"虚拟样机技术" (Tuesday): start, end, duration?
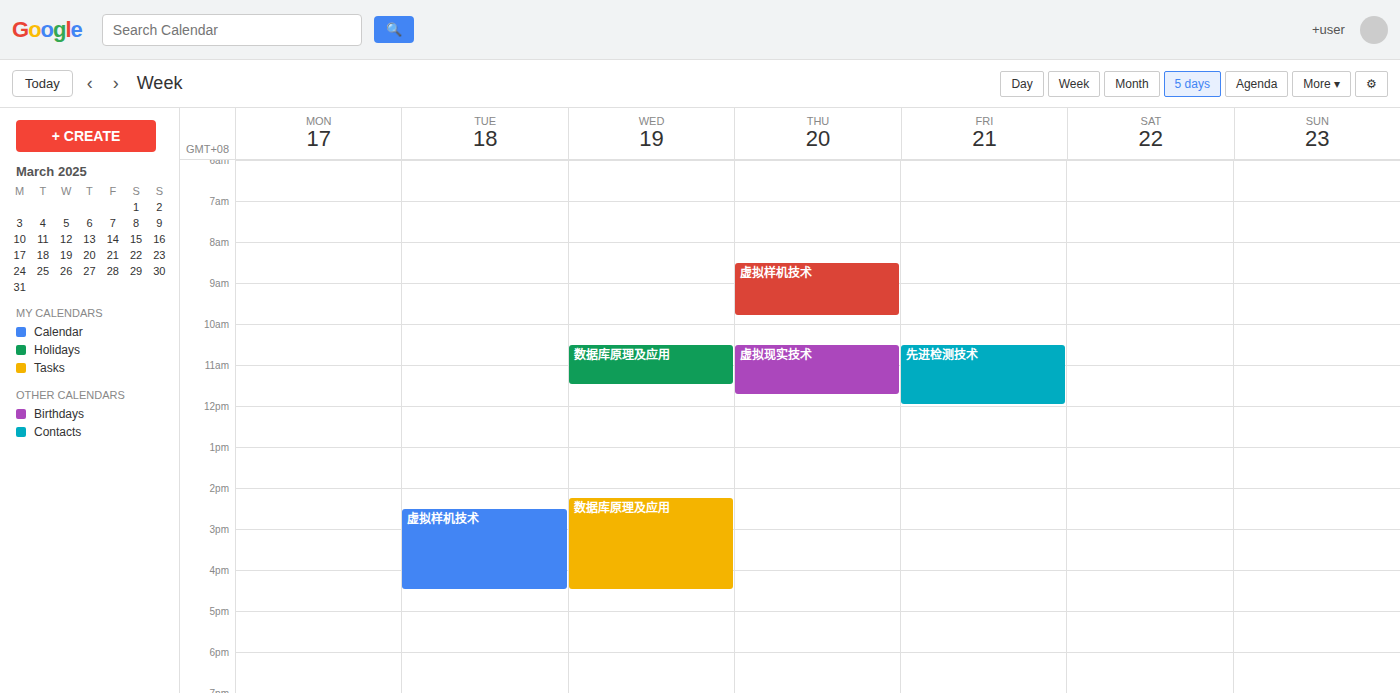
2:30 PM to 4:30 PM, 2 hours